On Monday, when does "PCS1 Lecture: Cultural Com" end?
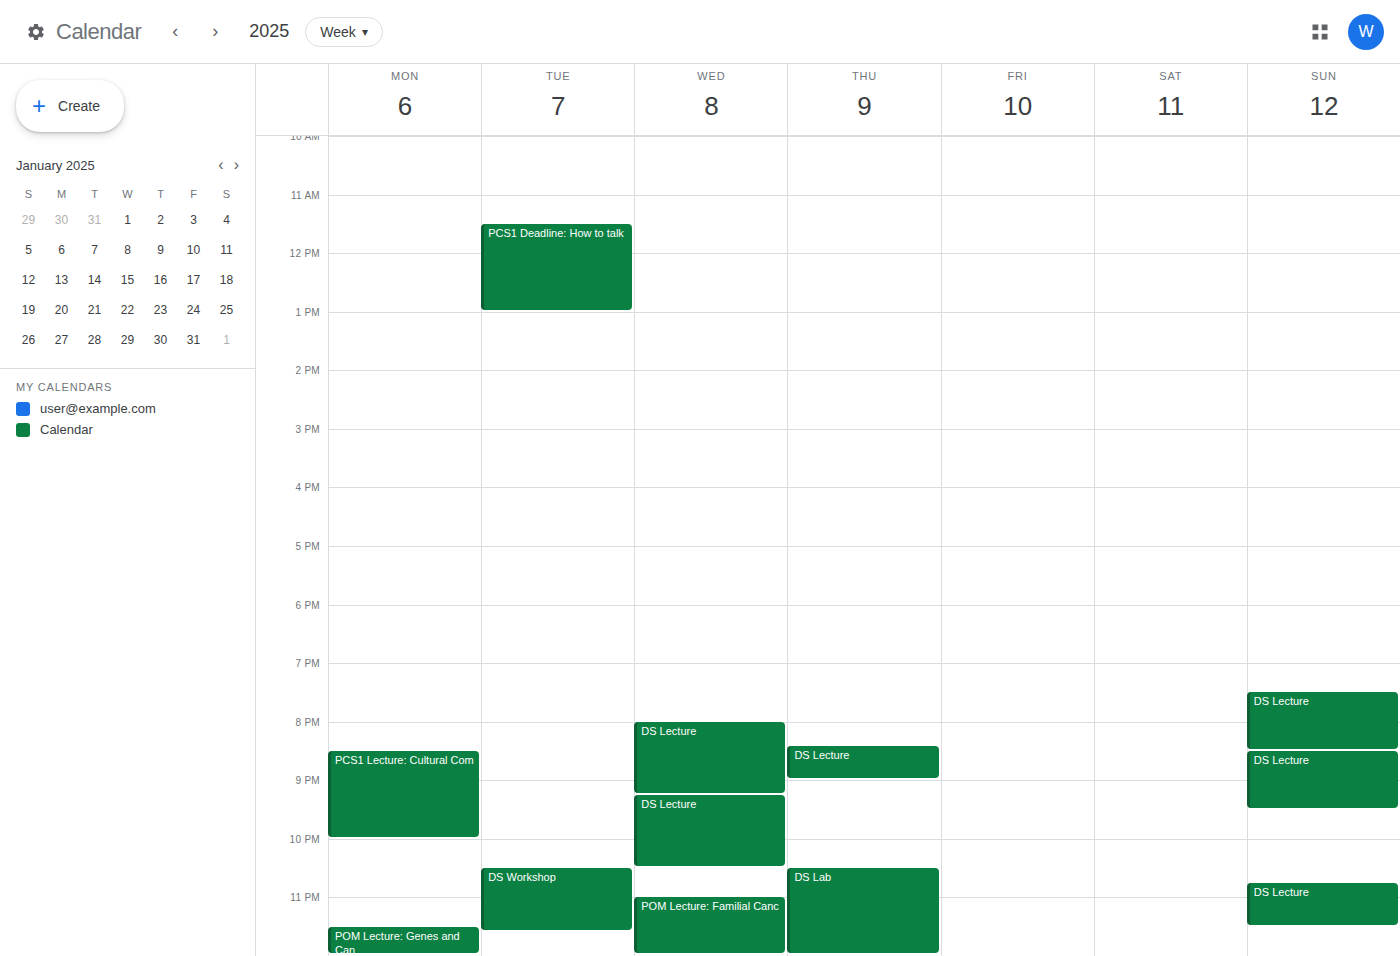
22:00